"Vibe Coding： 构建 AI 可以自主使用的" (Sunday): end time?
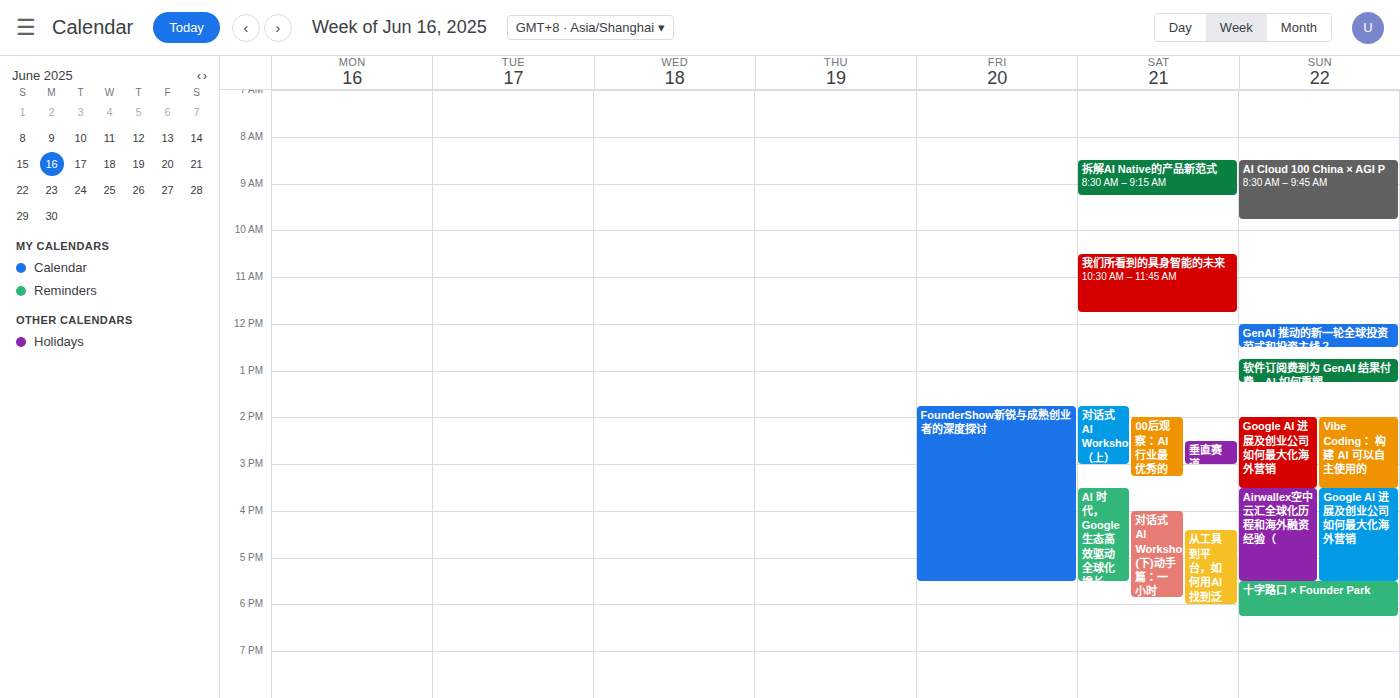
15:30